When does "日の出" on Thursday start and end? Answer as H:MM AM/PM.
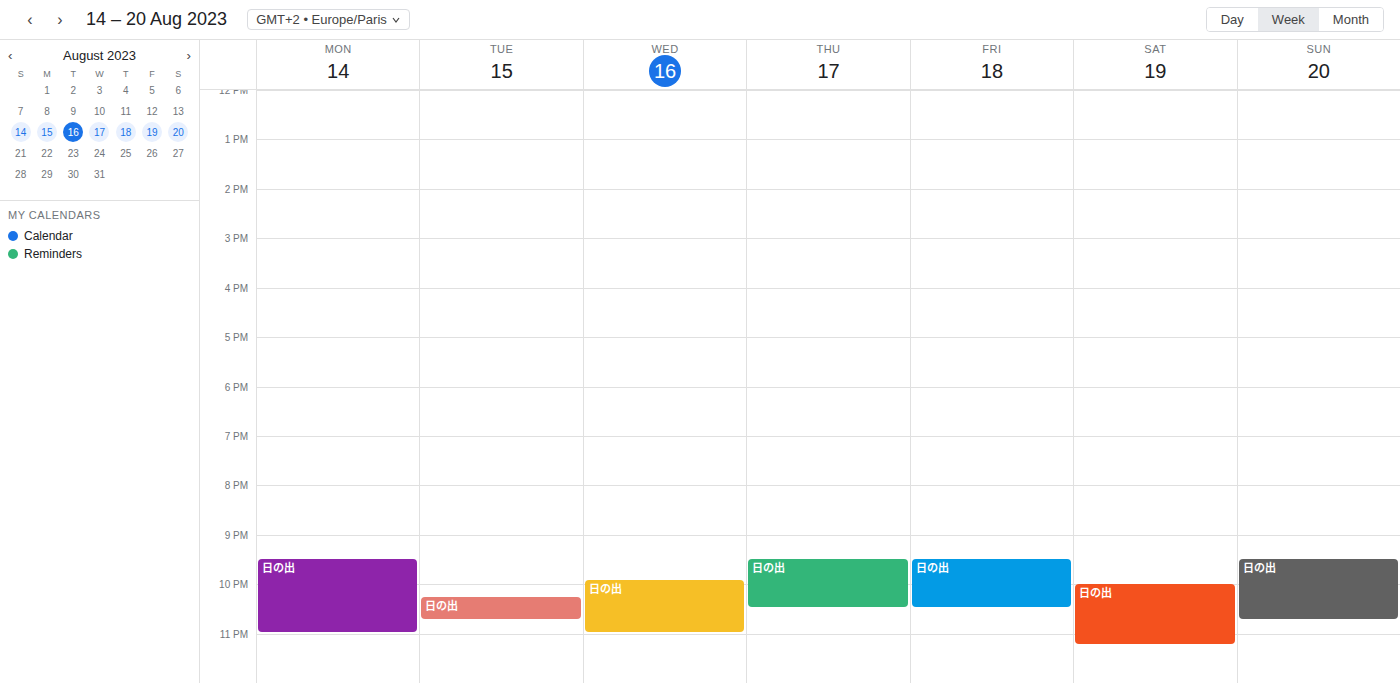
9:30 PM to 10:30 PM